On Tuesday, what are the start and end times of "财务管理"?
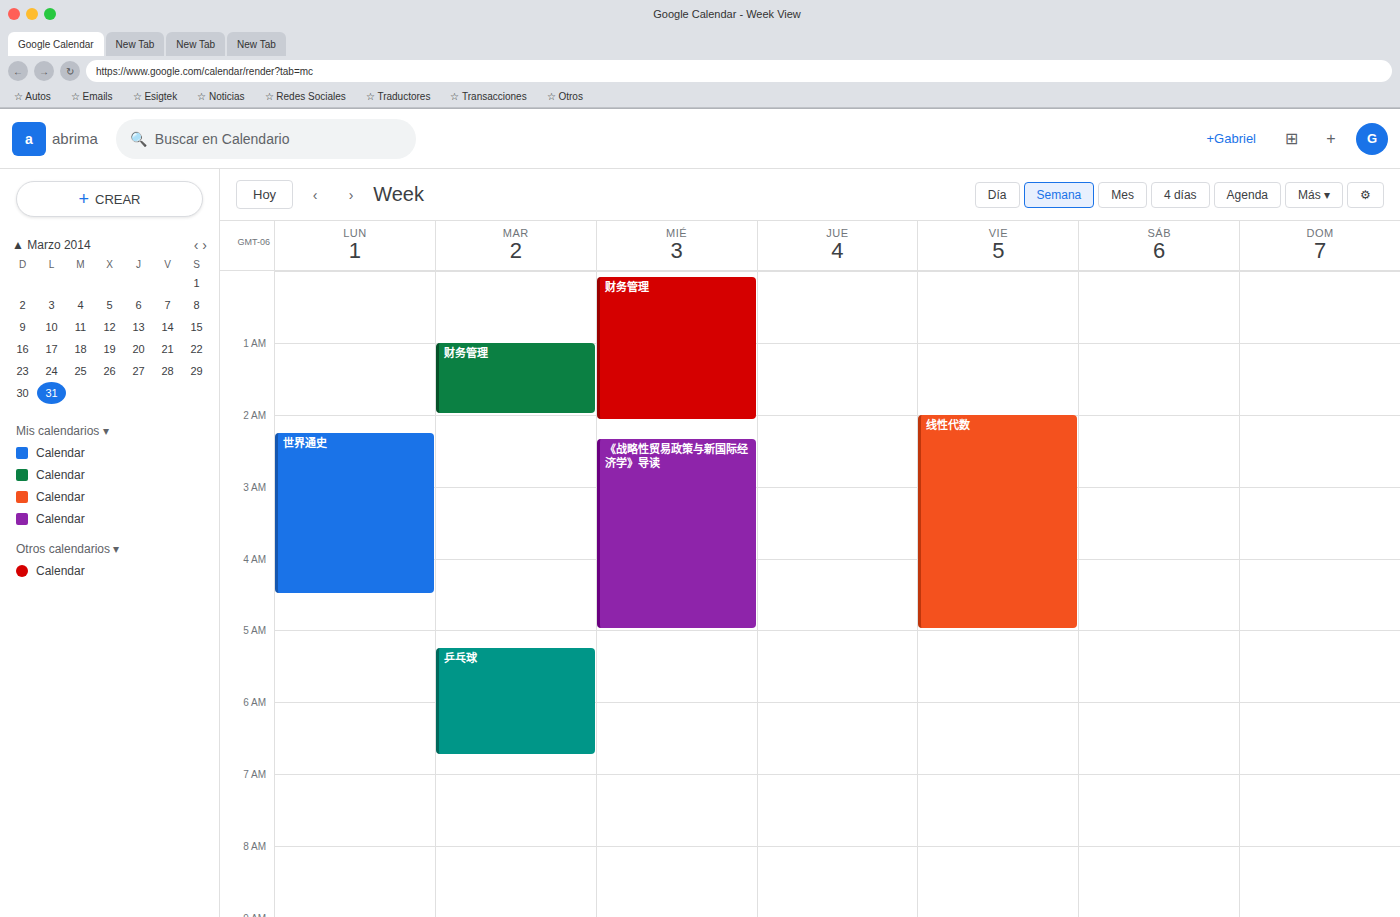
1:00 AM to 2:00 AM